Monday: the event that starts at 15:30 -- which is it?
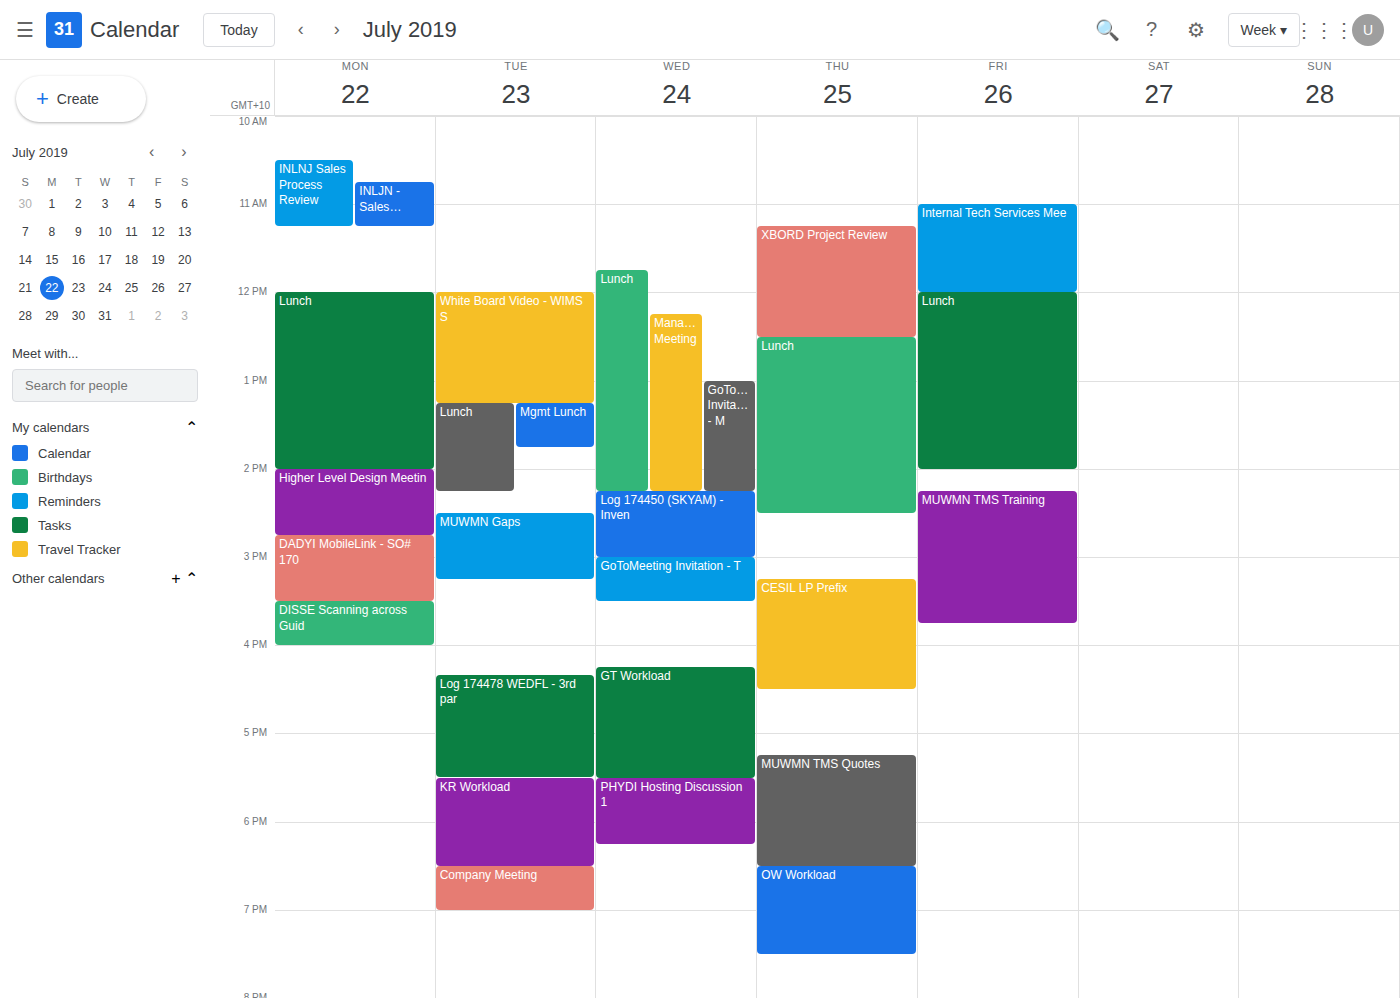
"DISSE Scanning across Guid"